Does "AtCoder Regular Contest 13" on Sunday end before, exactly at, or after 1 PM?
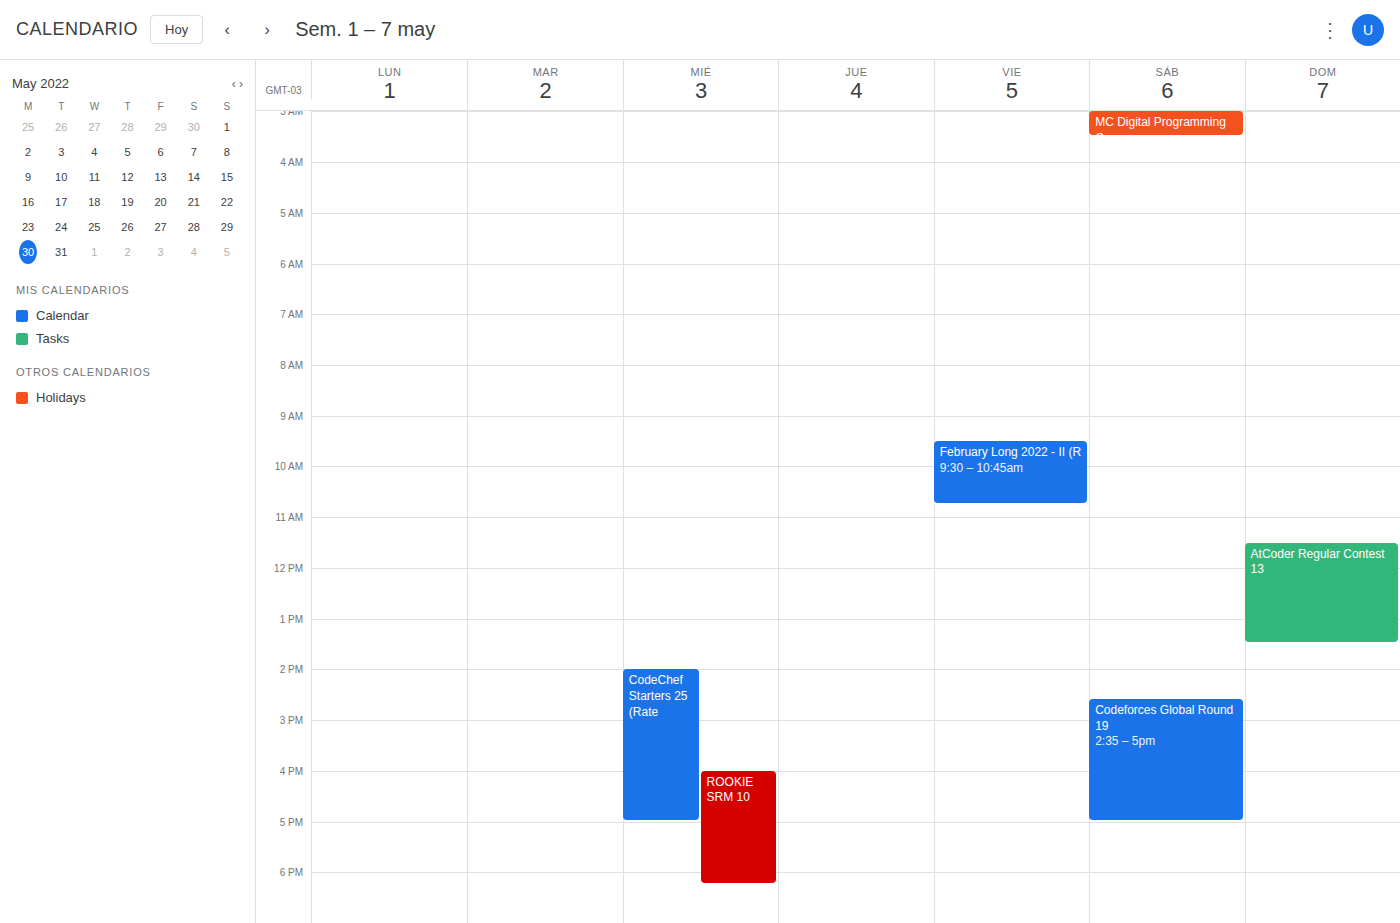
1:30 PM -- after 1 PM, 30 minutes below the 1 PM line.